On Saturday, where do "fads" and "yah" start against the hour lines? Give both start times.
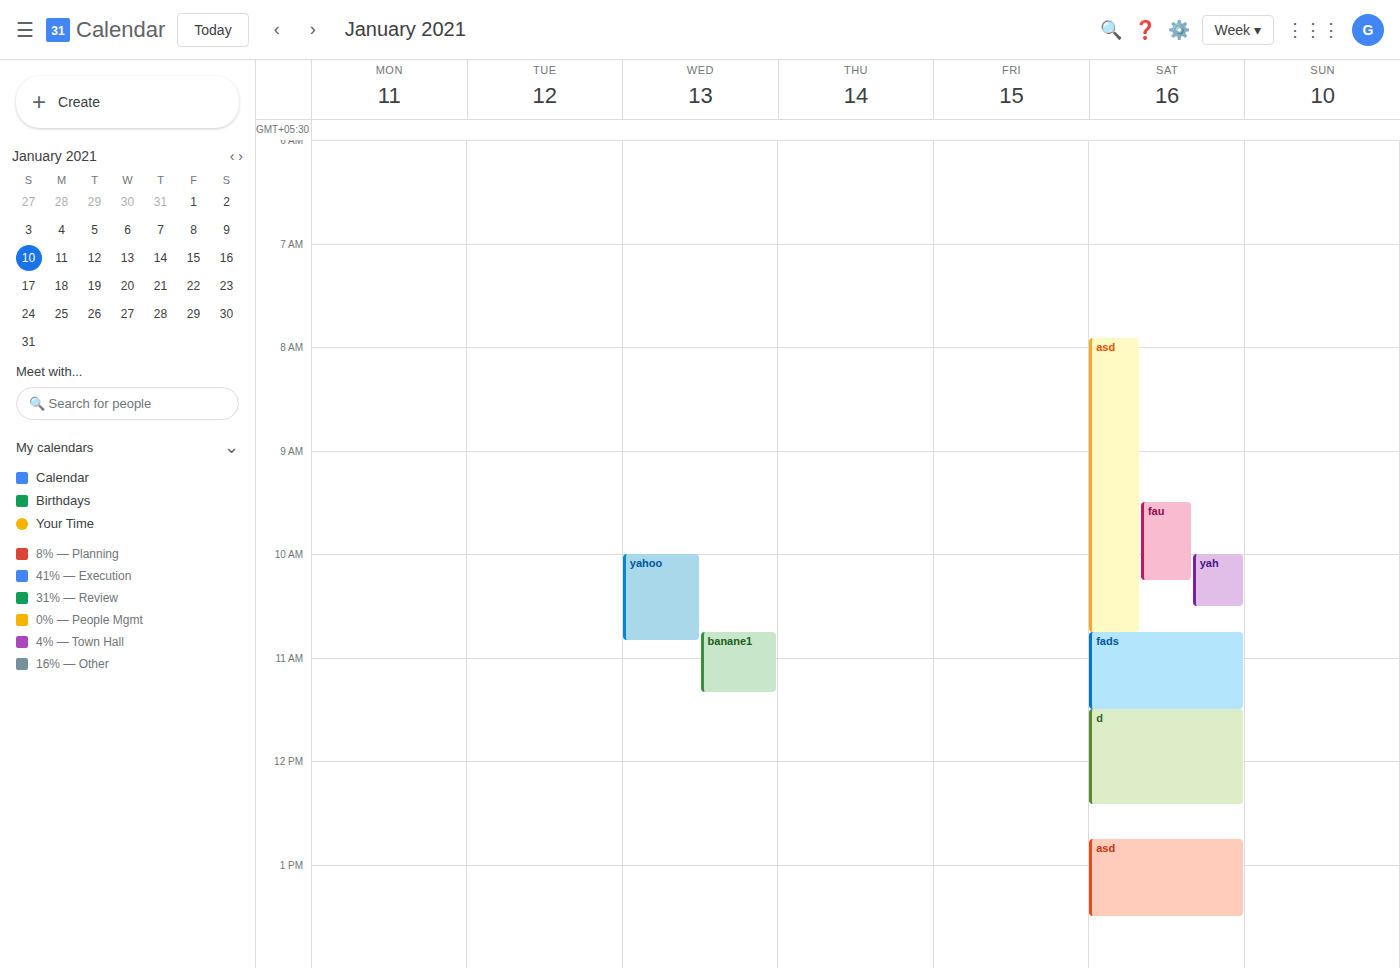
"fads": 10:45 AM, neither: three quarters of the way from the 10 AM line to the 11 AM line. "yah": 10:00 AM, exactly on the 10 AM line.